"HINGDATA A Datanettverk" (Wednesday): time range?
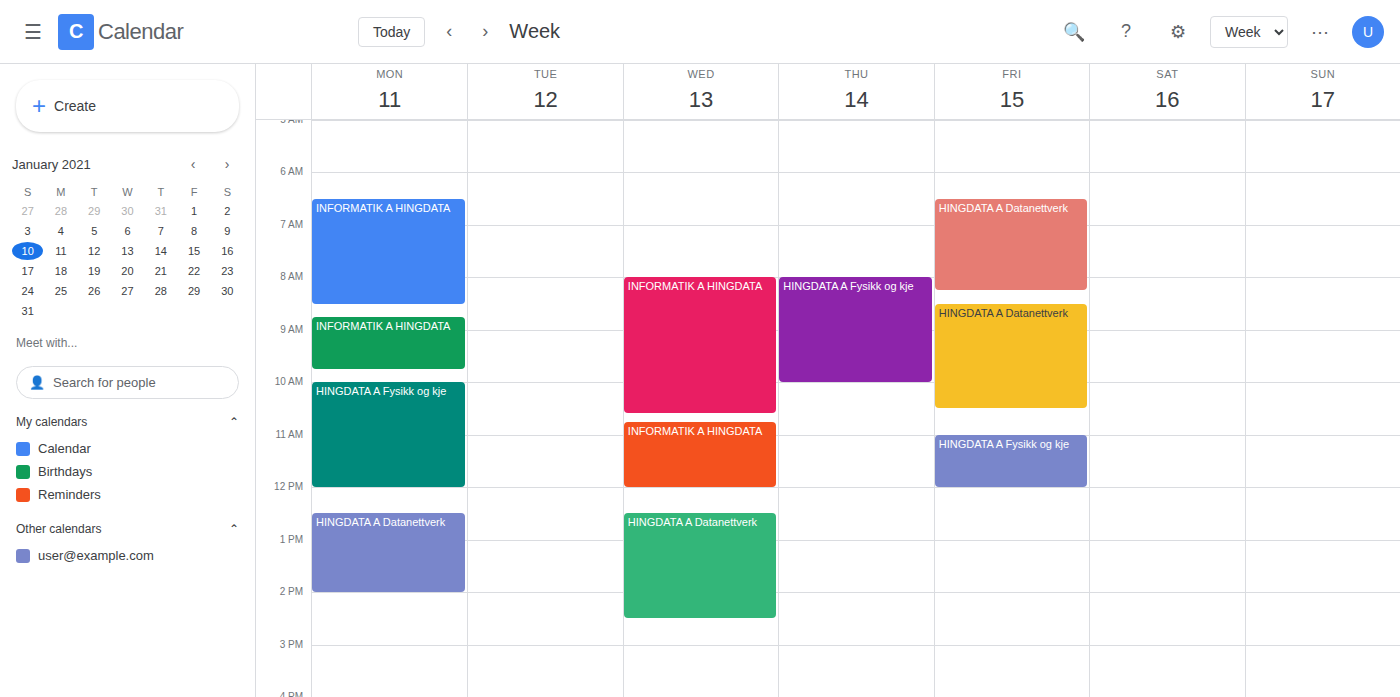
12:30 PM to 2:30 PM